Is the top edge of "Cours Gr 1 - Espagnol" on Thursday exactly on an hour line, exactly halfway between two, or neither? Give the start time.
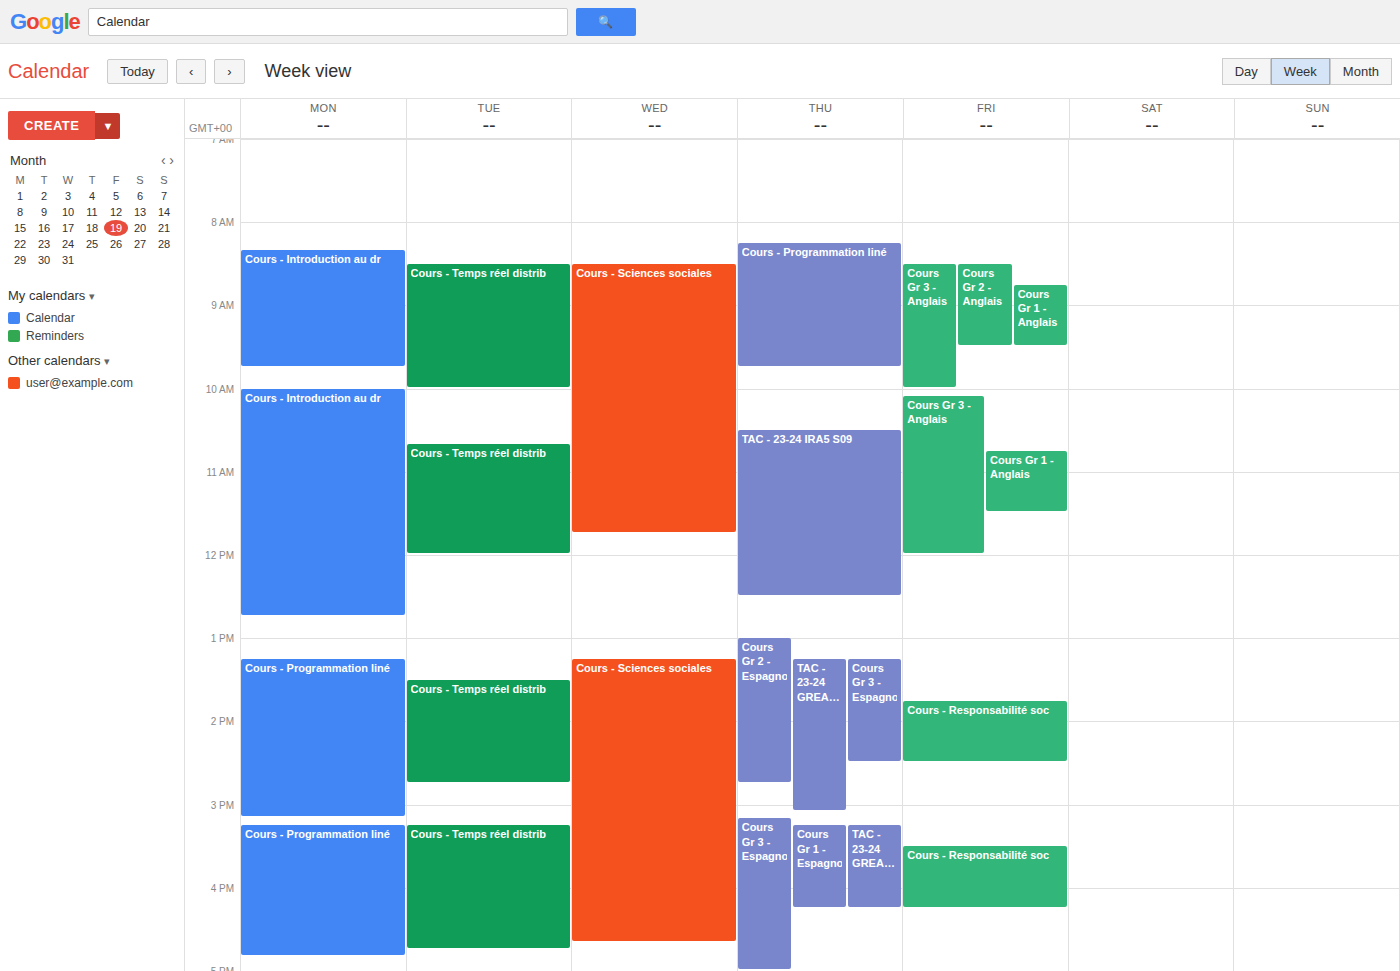
3:15 PM -- neither: a quarter of the way from the 3 PM line to the 4 PM line.